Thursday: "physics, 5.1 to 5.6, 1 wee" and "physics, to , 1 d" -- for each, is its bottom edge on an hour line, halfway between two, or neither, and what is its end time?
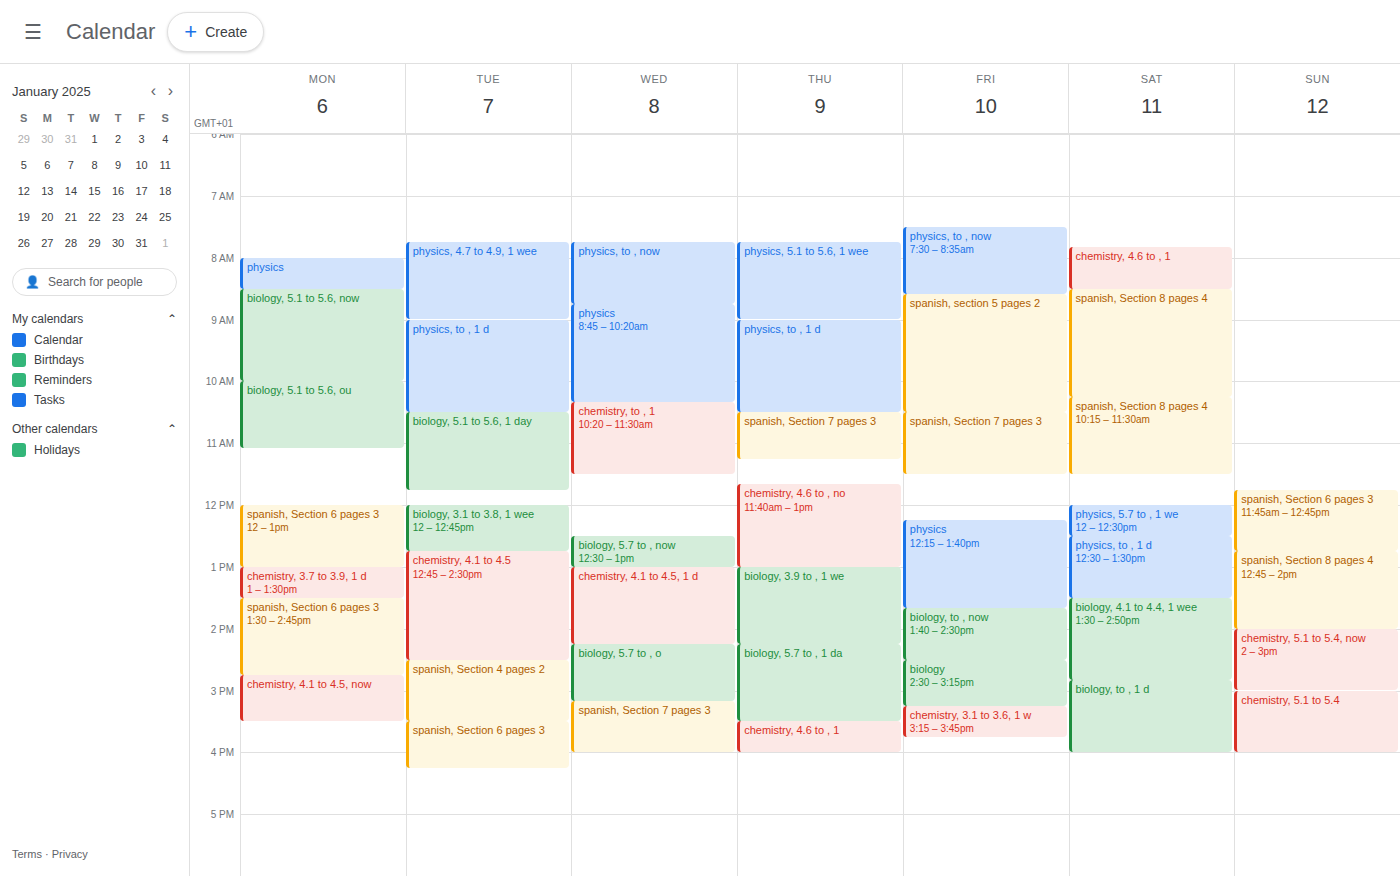
"physics, 5.1 to 5.6, 1 wee": 09:00, exactly on the 09:00 line. "physics, to , 1 d": 10:30, halfway between the 10:00 and 11:00 lines.